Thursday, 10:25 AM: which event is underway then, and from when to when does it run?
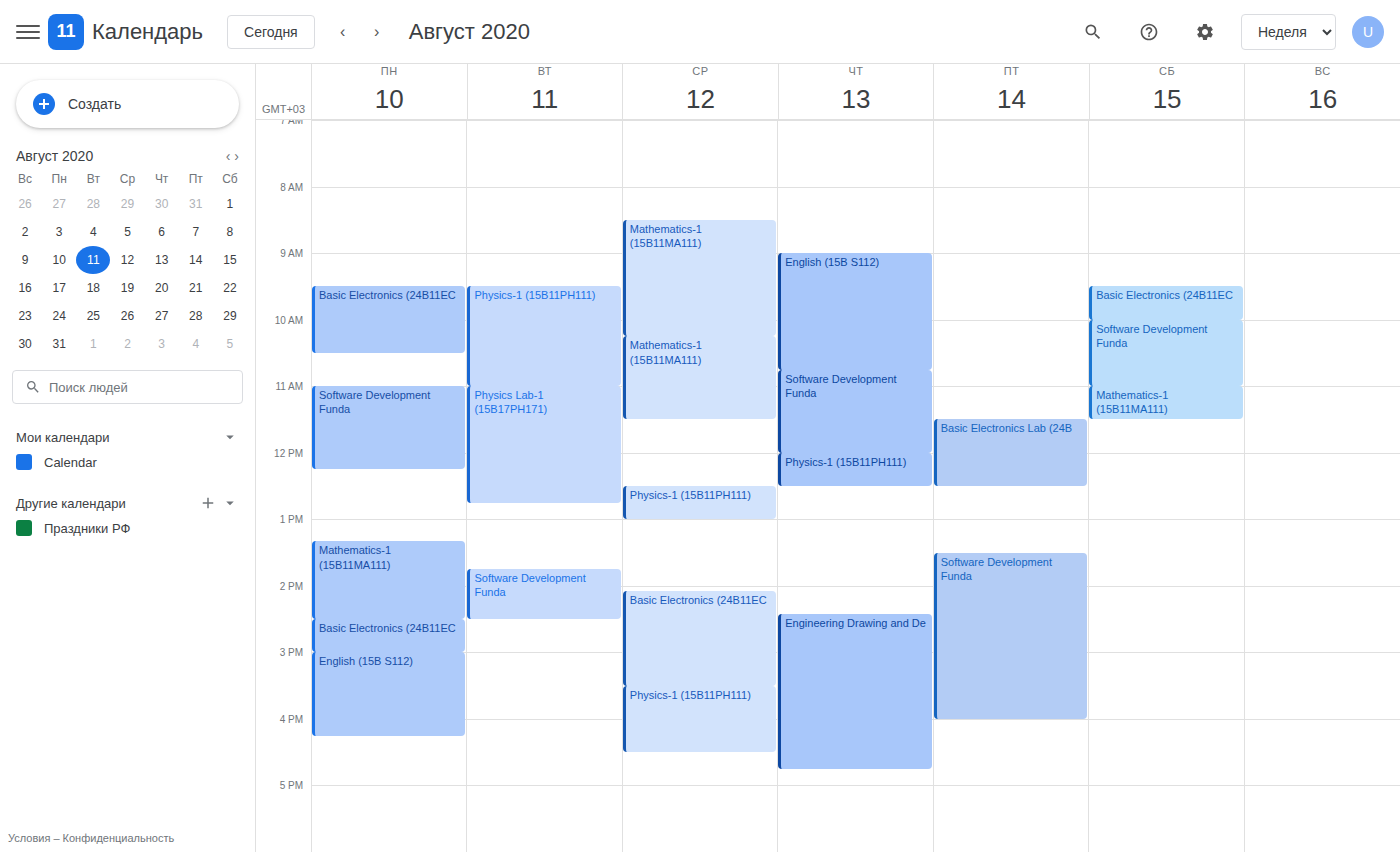
"English (15B S112)", 9:00 AM to 10:45 AM